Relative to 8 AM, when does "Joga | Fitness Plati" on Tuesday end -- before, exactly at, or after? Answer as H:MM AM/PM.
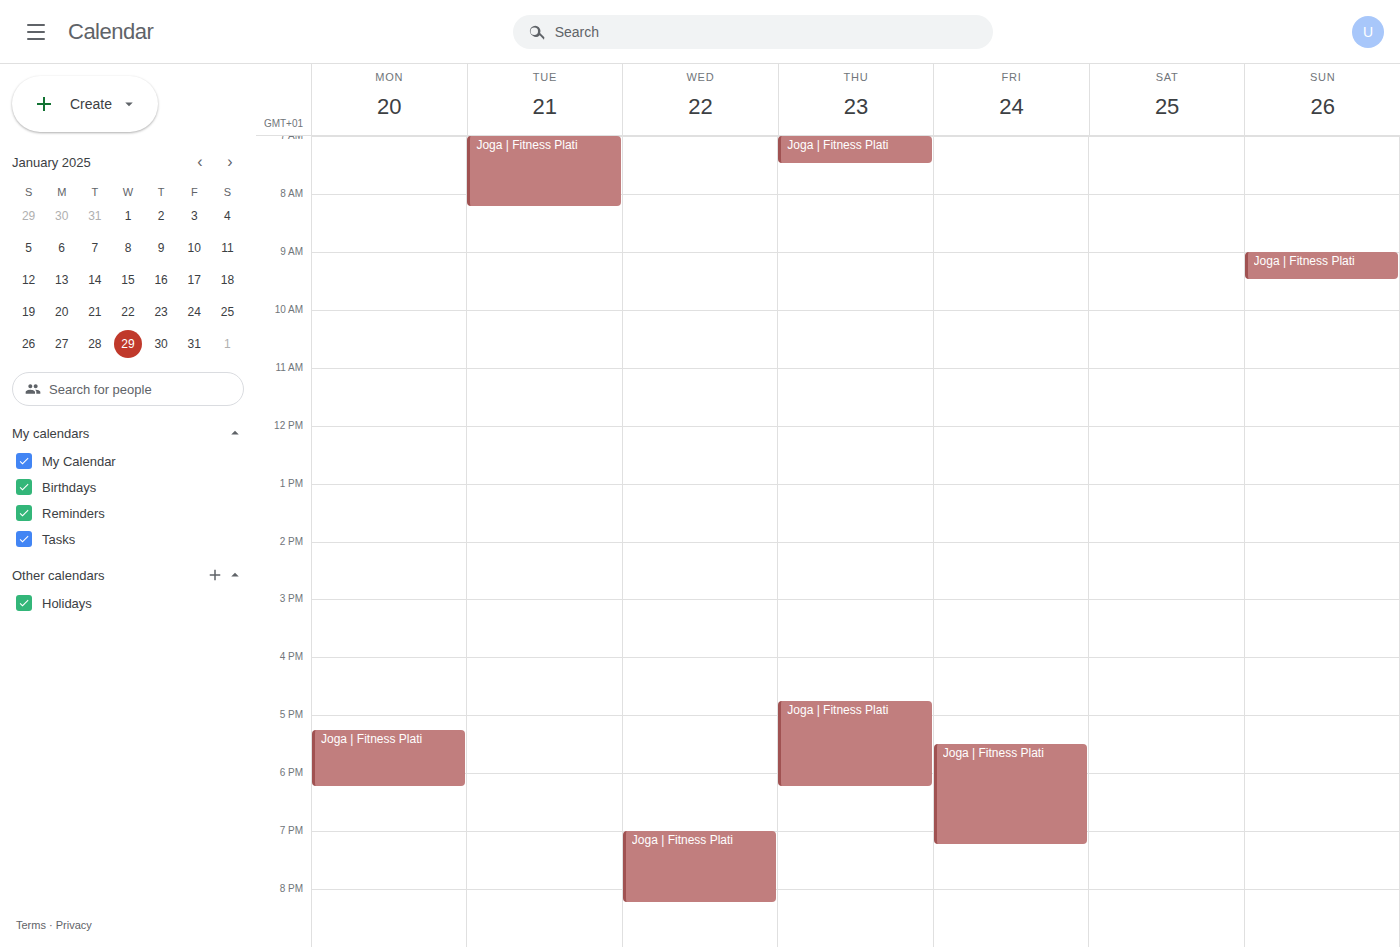
8:15 AM -- after 8 AM, 15 minutes below the 8 AM line.